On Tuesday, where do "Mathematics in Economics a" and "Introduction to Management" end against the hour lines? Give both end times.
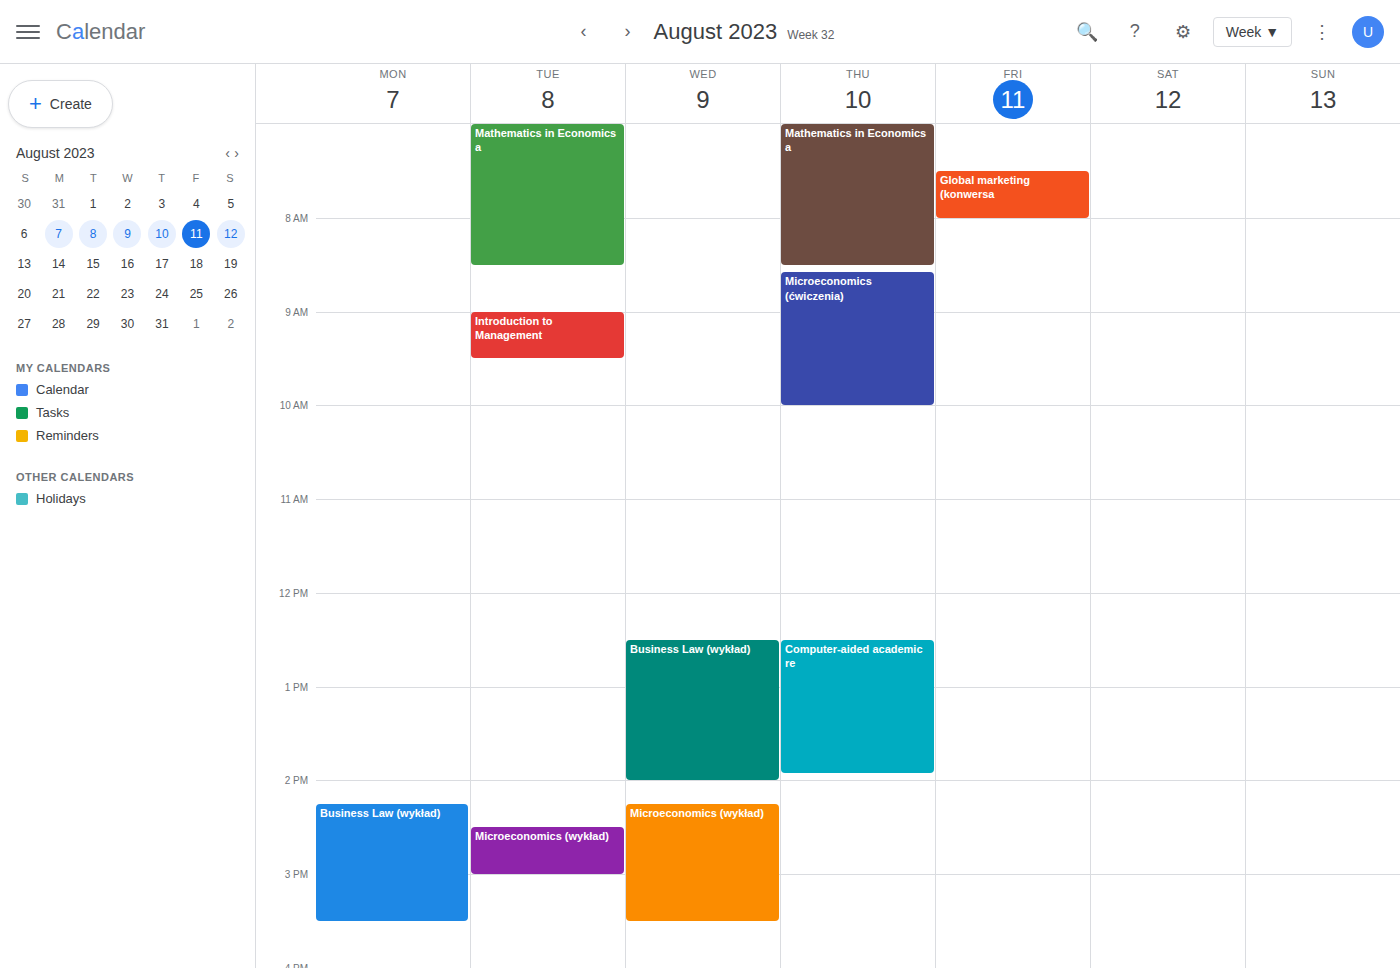
"Mathematics in Economics a": 8:30 AM, halfway between the 8 AM and 9 AM lines. "Introduction to Management": 9:30 AM, halfway between the 9 AM and 10 AM lines.